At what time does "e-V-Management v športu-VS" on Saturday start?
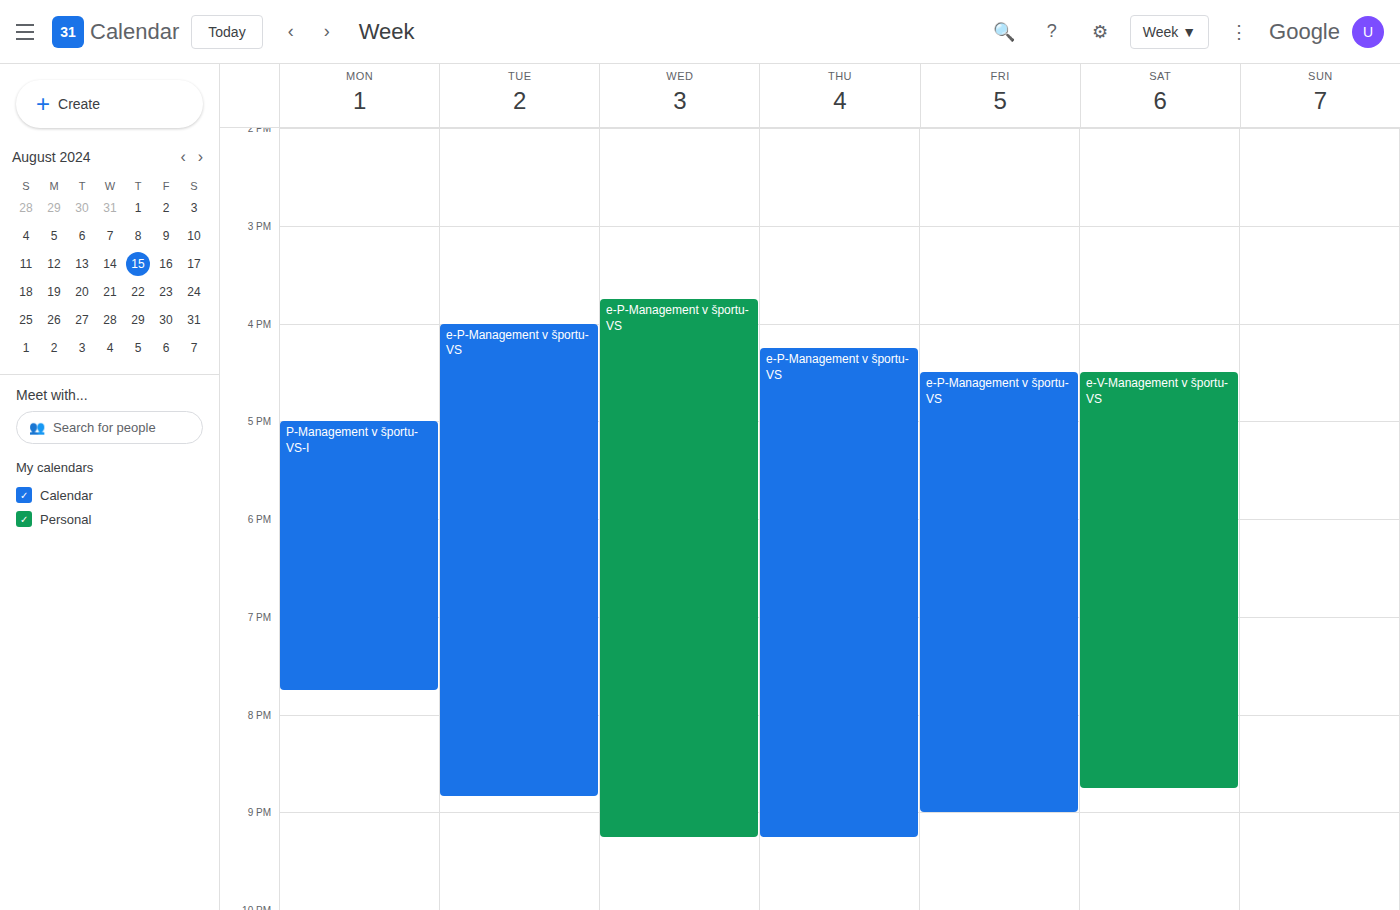
4:30 PM